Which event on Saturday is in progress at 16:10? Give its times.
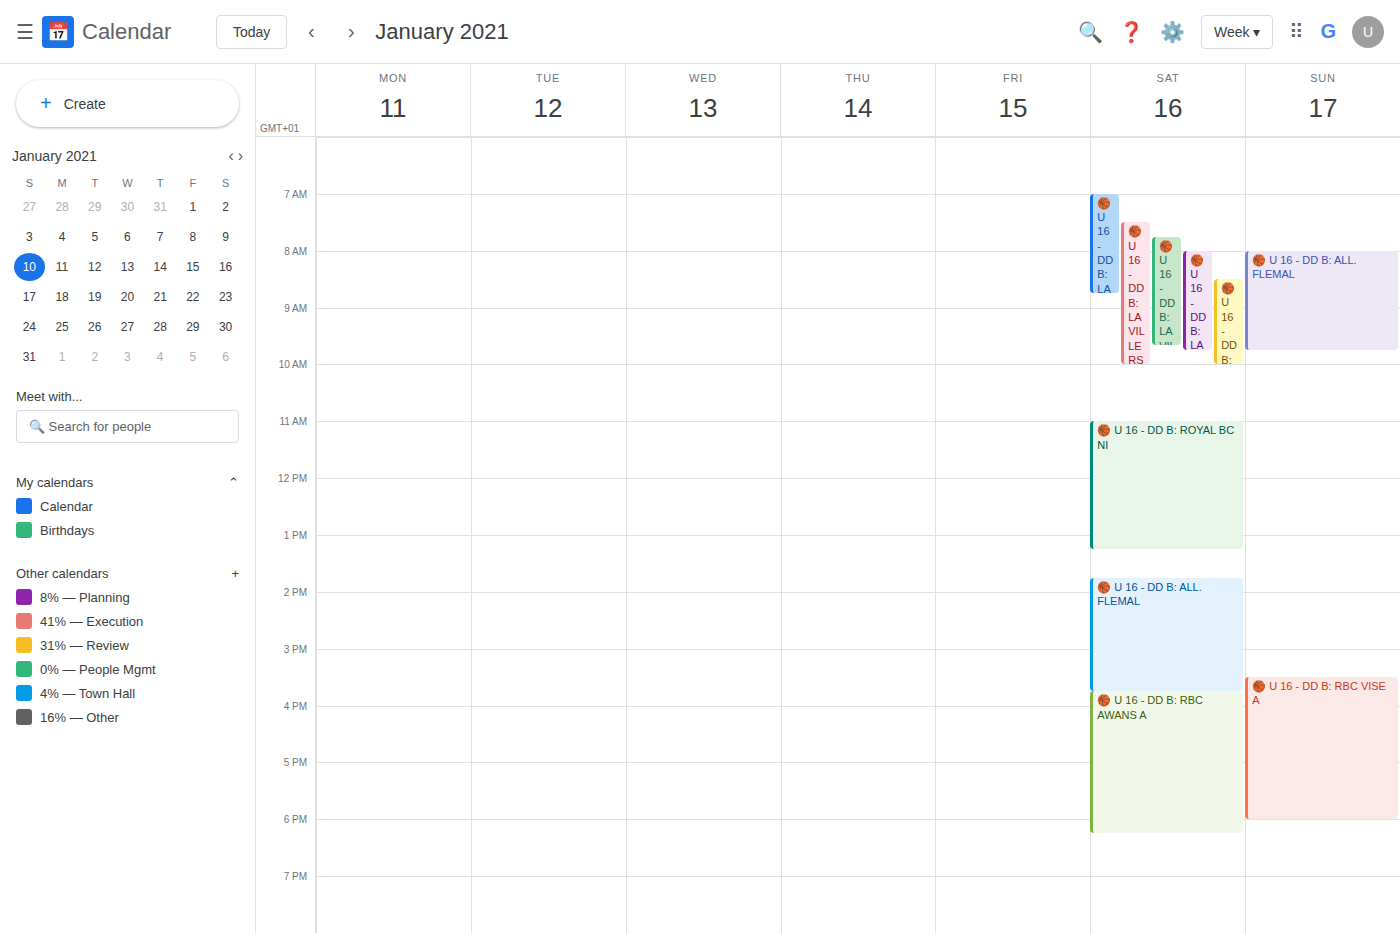
"🏀 U 16 - DD B: RBC AWANS A", 15:45 to 18:15